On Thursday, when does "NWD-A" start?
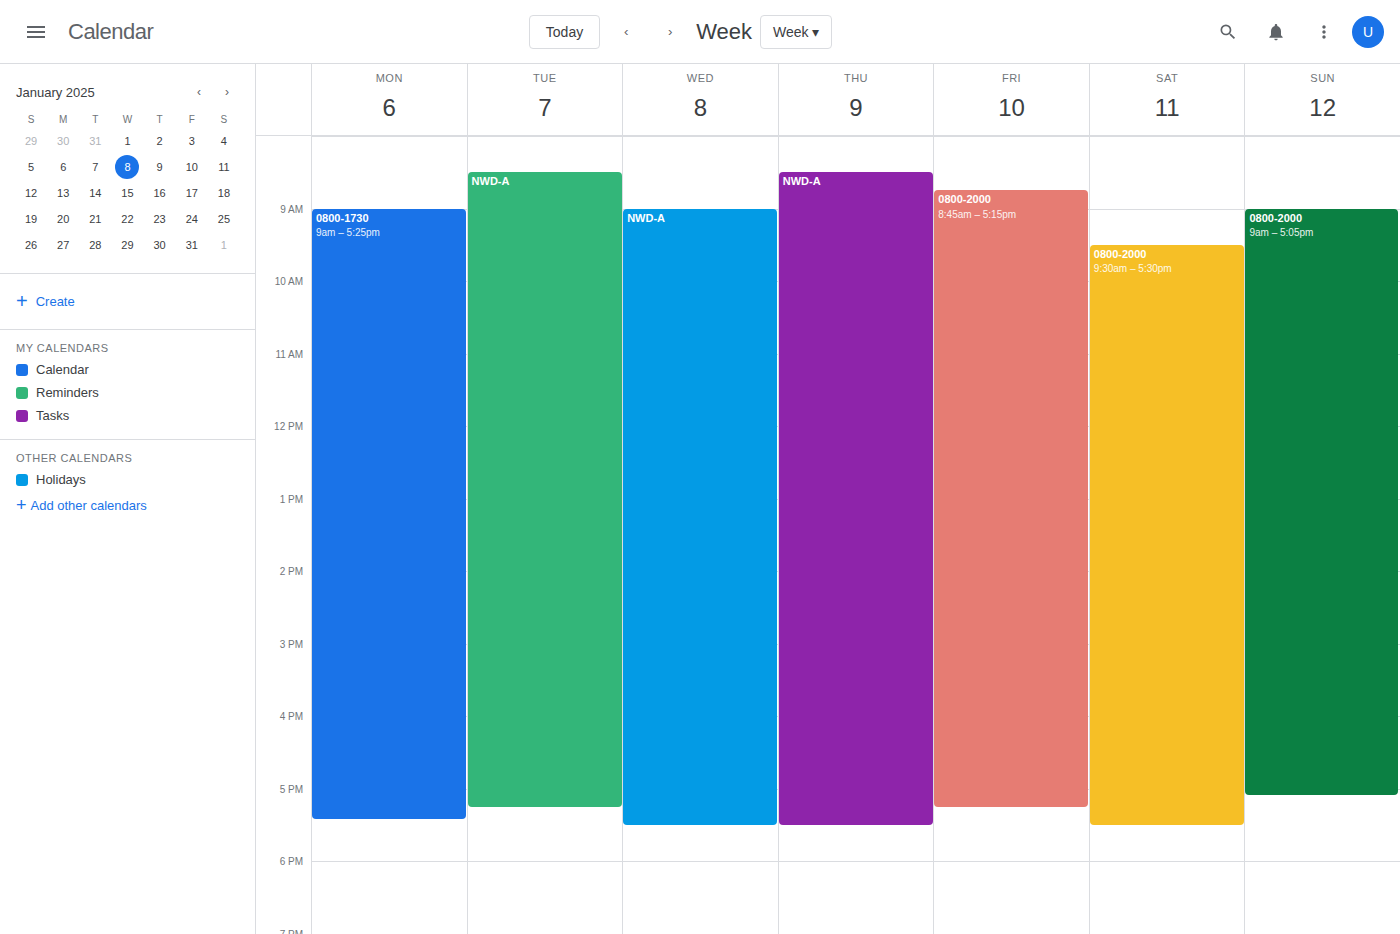
8:30 AM